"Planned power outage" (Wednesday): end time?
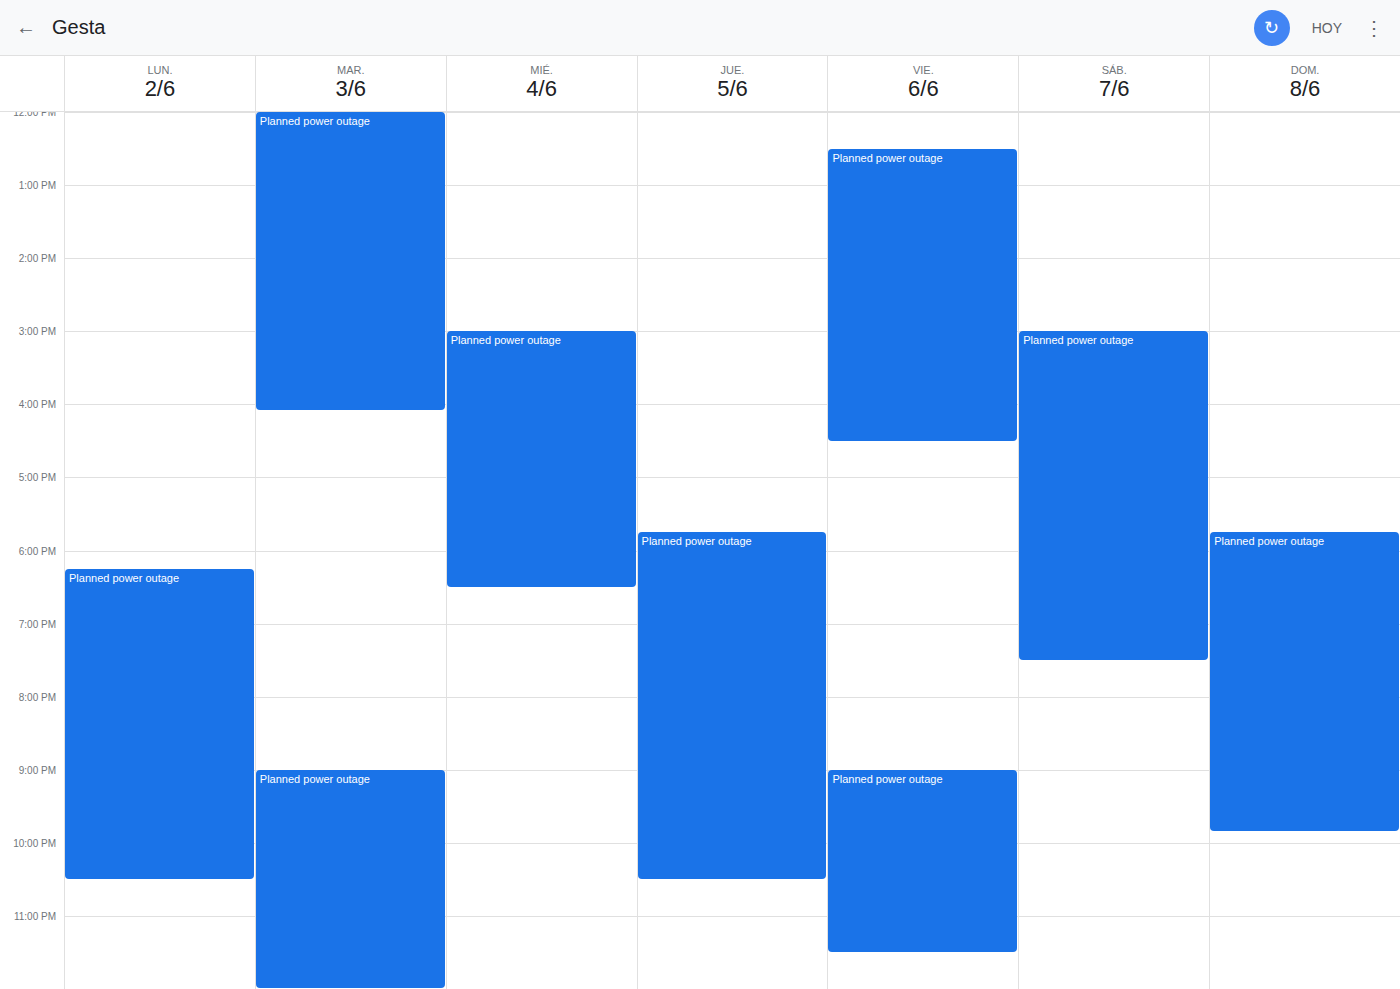
6:30 PM